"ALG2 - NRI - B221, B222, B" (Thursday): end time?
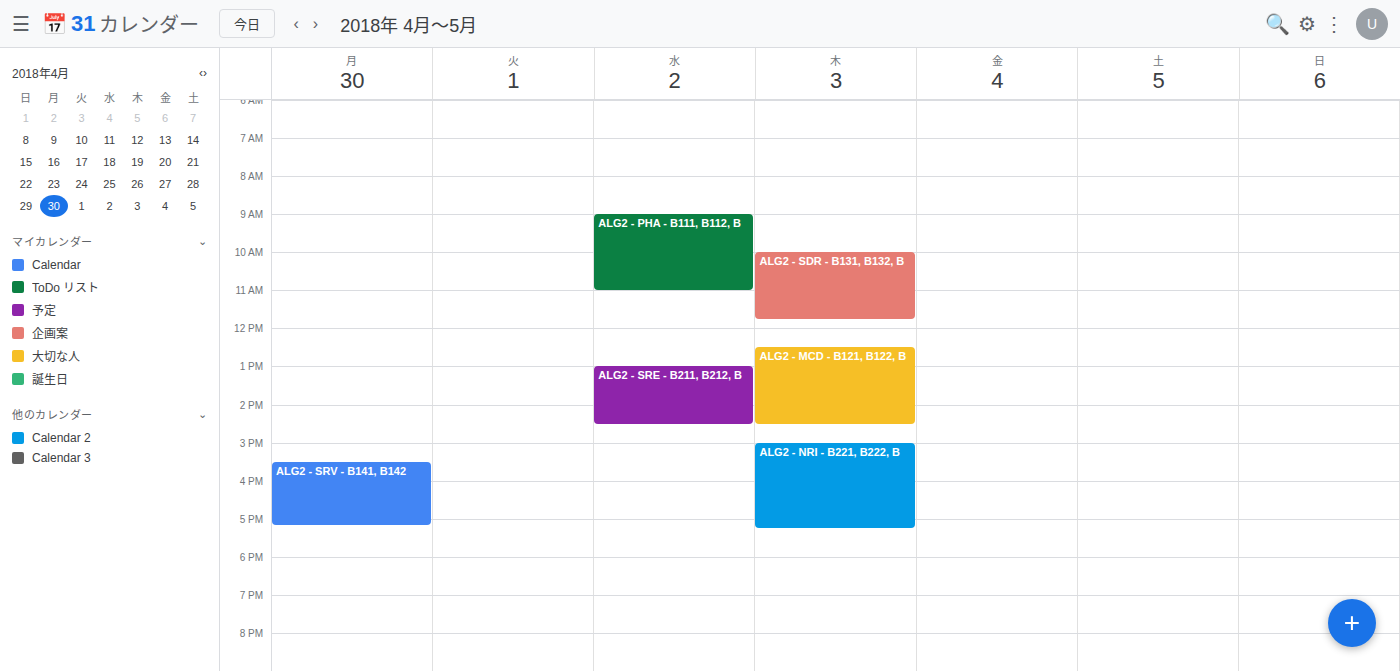
5:15 PM